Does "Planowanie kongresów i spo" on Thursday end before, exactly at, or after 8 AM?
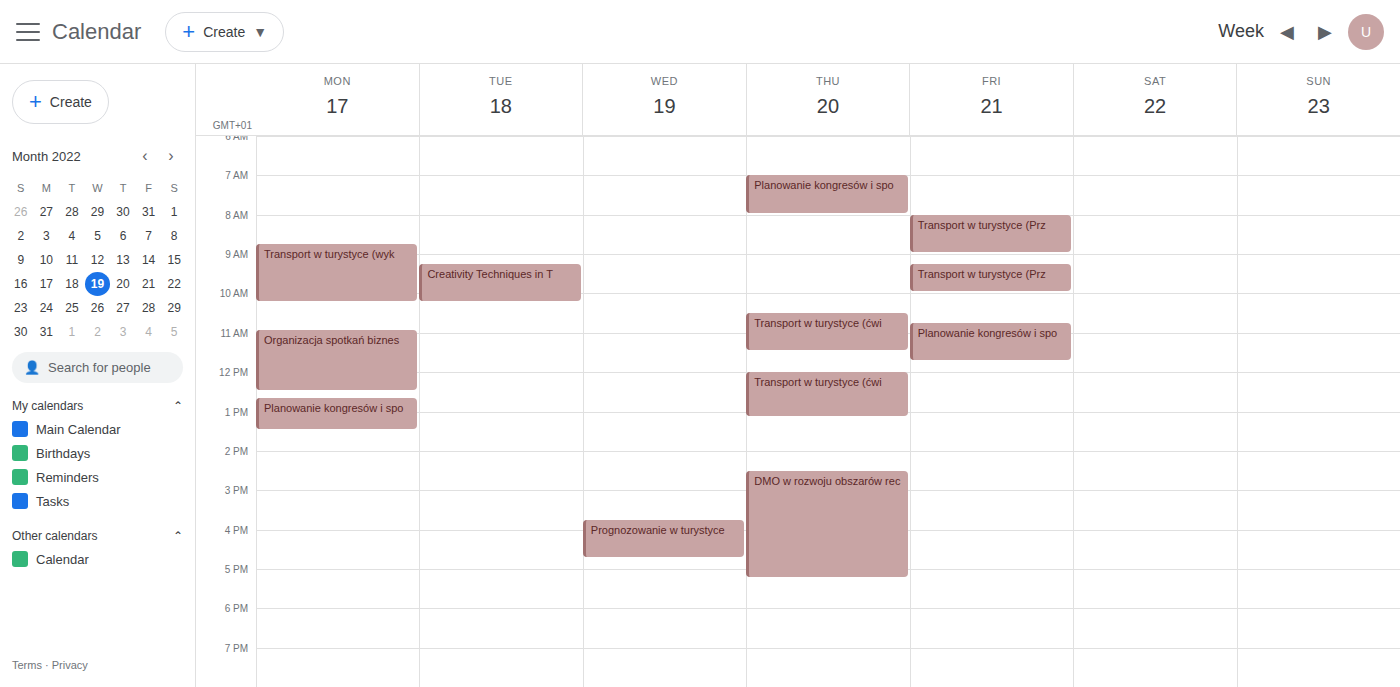
8:00 AM -- exactly at 8 AM, on the 8 AM line.